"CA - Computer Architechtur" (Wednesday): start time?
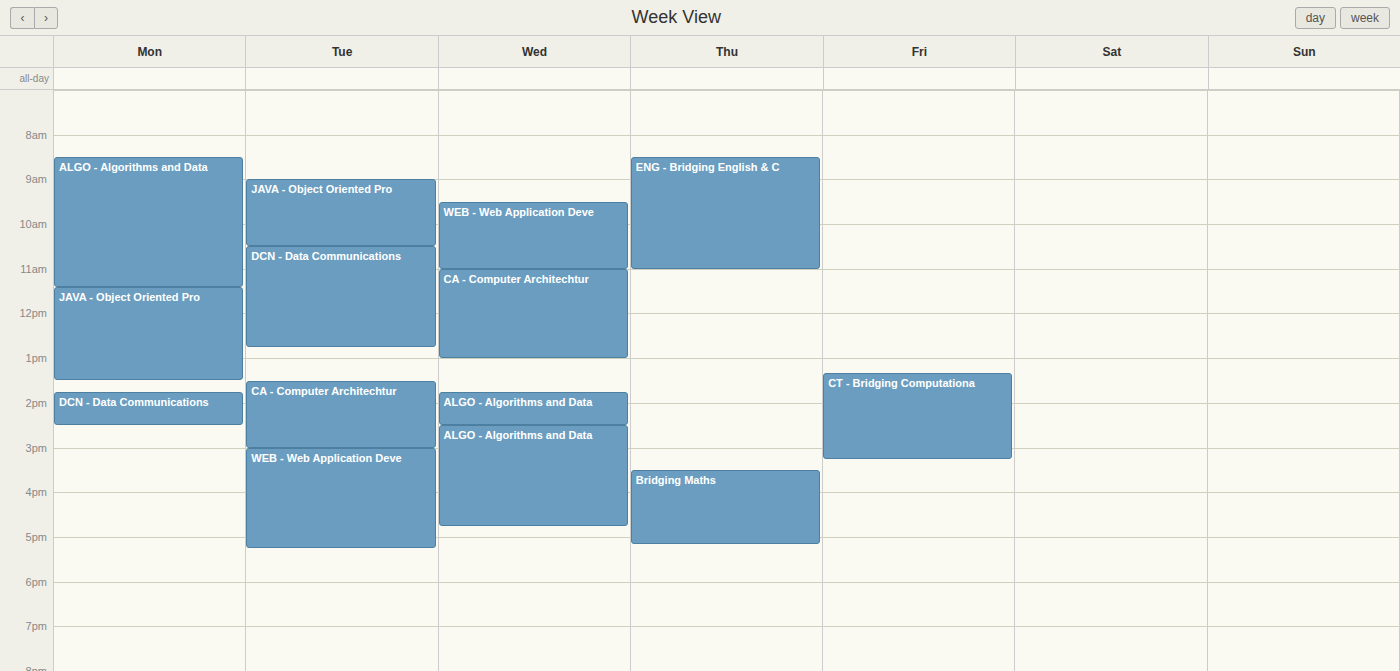
11:00 AM